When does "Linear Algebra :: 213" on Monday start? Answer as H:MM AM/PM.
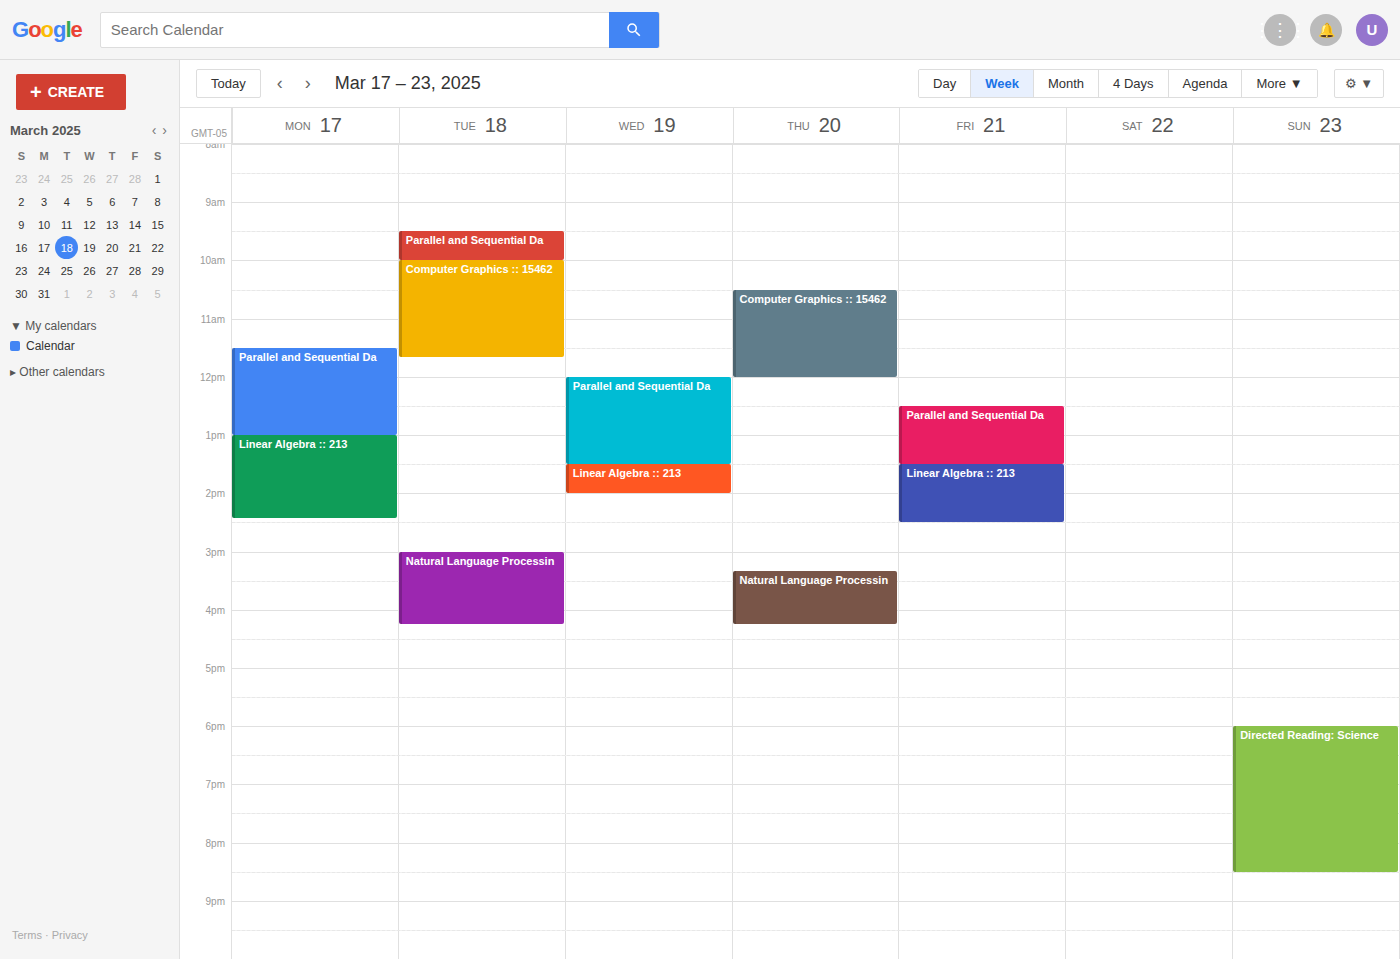
1:00 PM